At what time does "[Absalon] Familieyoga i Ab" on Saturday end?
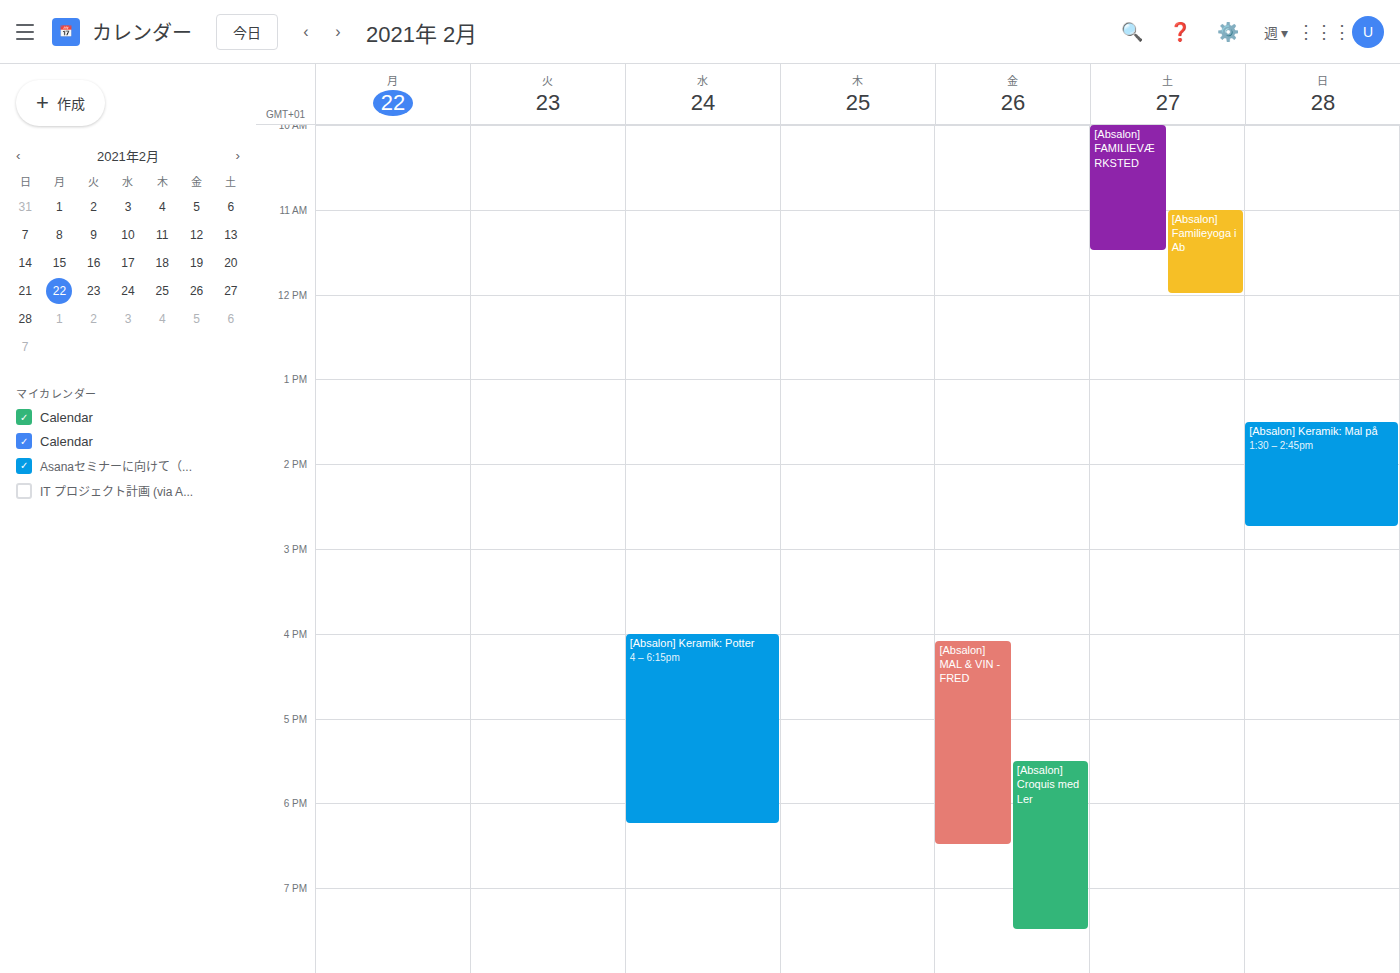
12:00